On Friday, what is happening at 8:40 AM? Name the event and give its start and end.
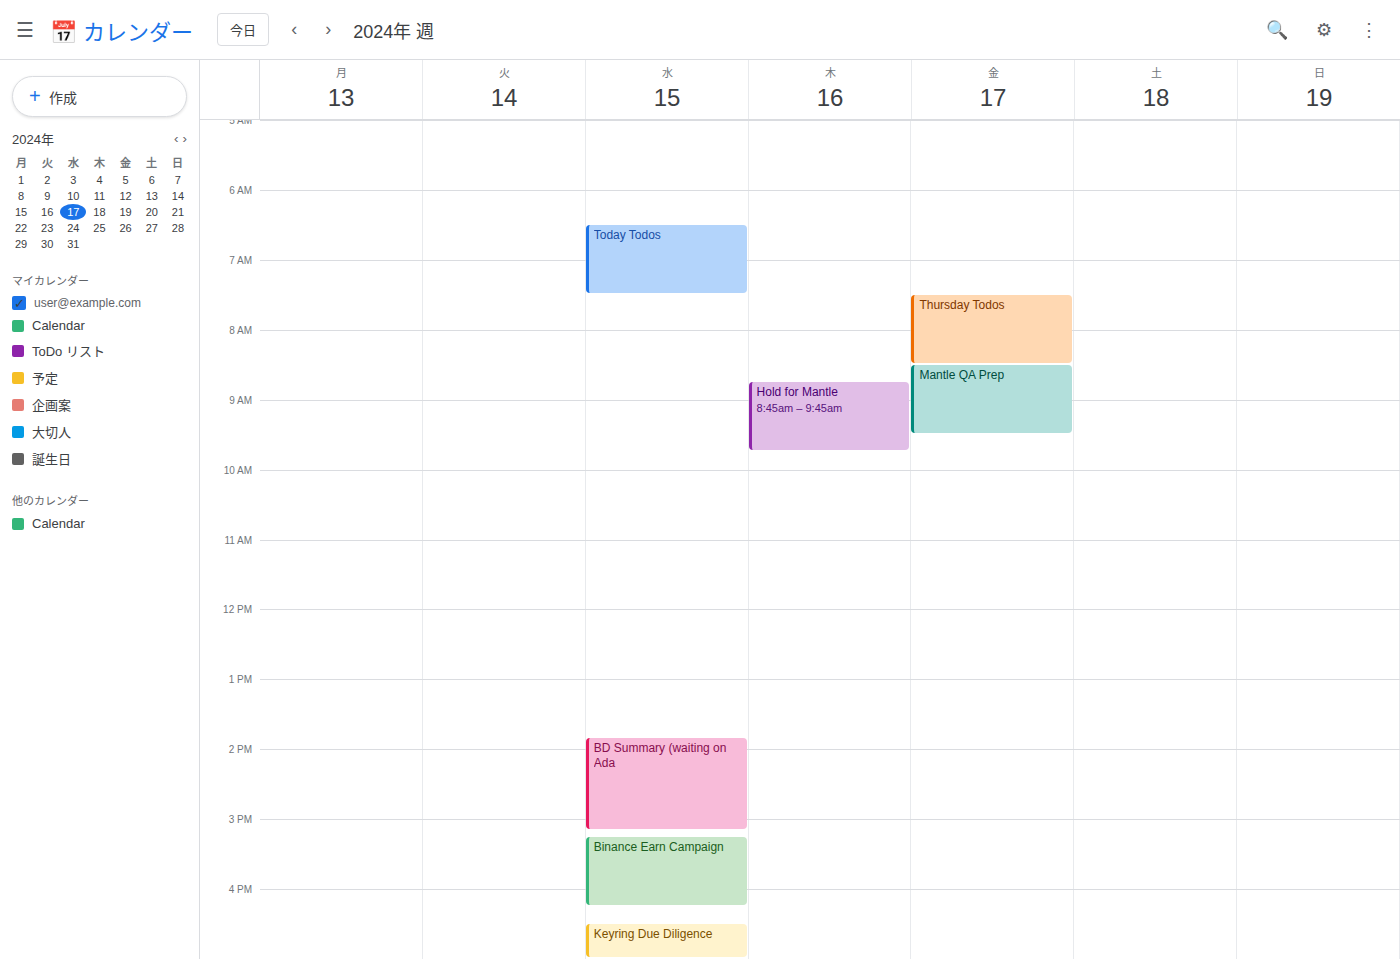
"Mantle QA Prep", 8:30 AM to 9:30 AM